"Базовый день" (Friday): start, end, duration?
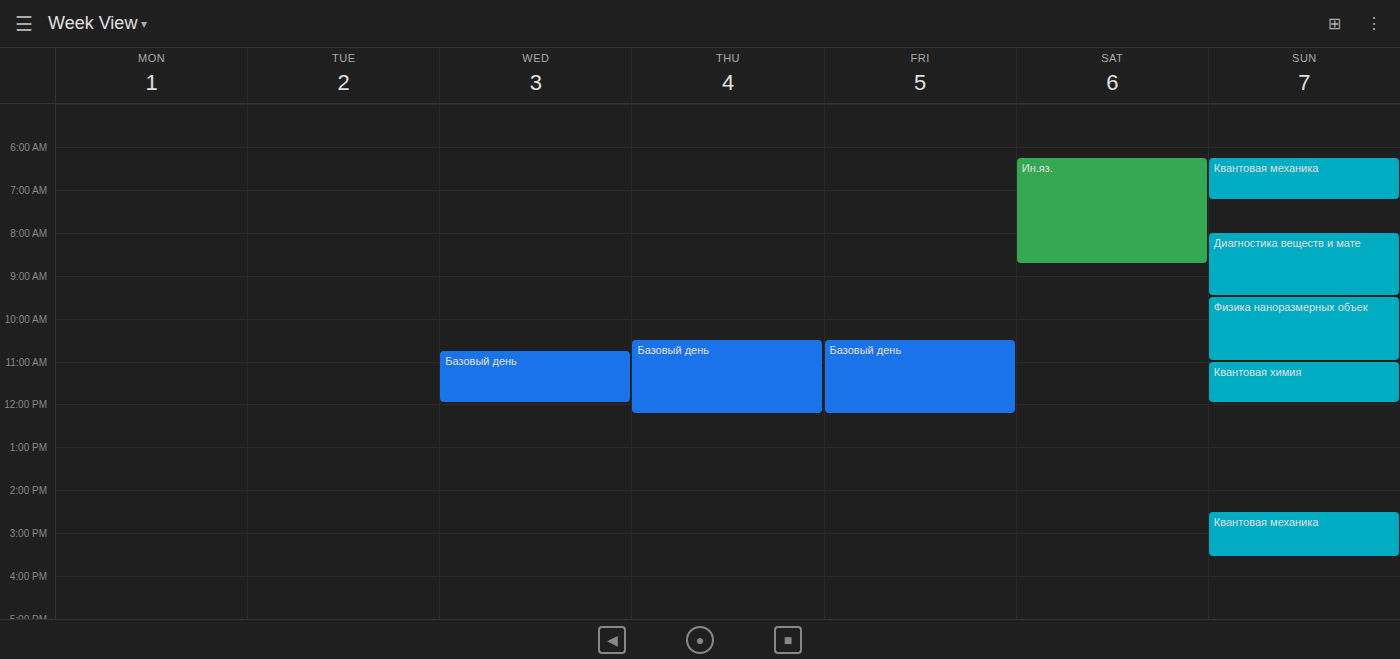
10:30 to 12:15, 1 hour 45 minutes